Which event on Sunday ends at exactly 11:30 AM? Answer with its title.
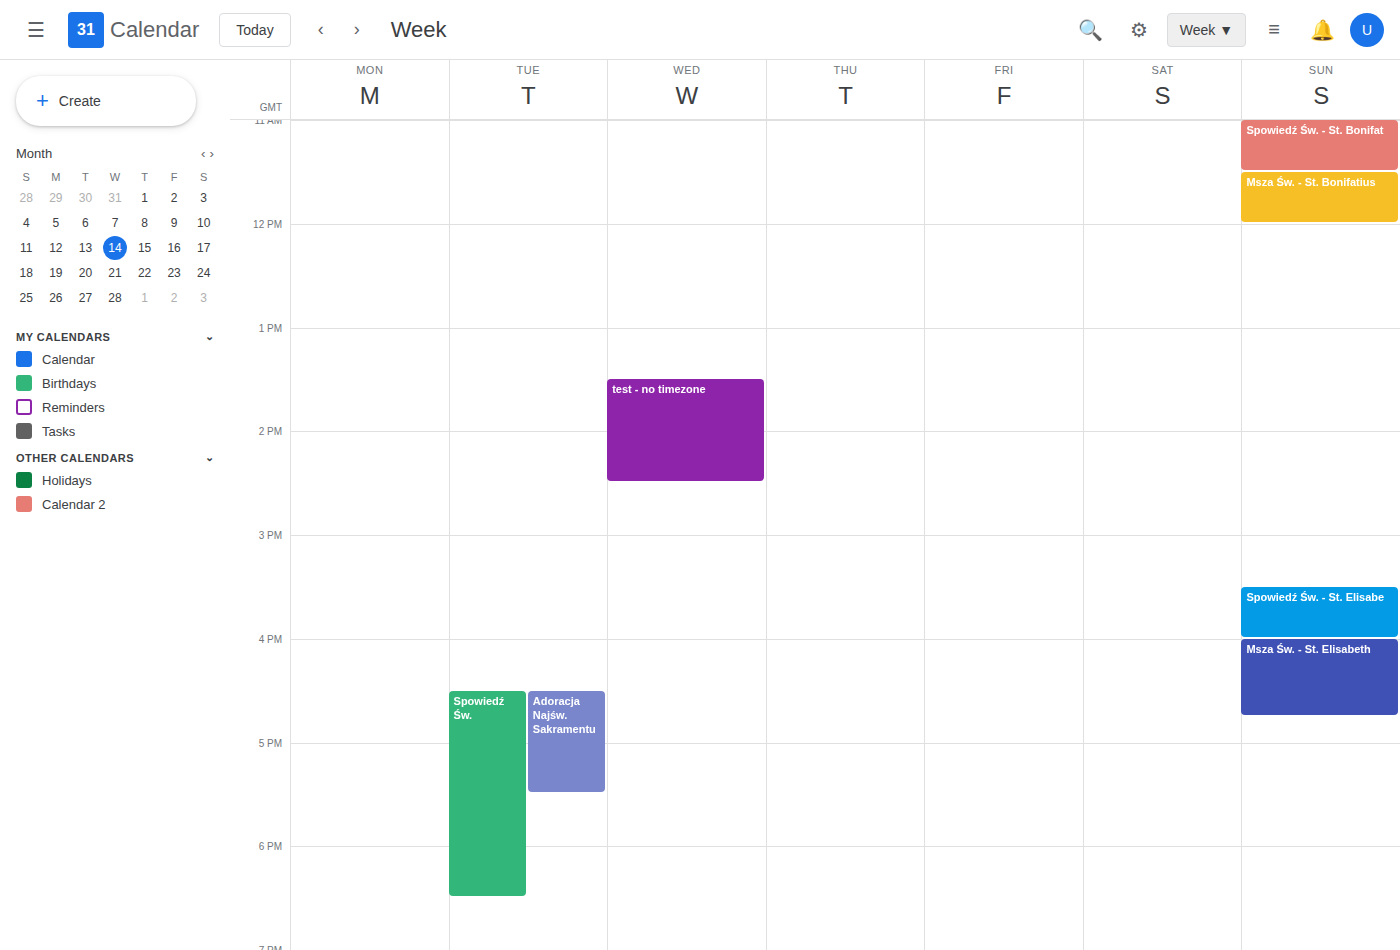
"Spowiedź Św. - St. Bonifat"